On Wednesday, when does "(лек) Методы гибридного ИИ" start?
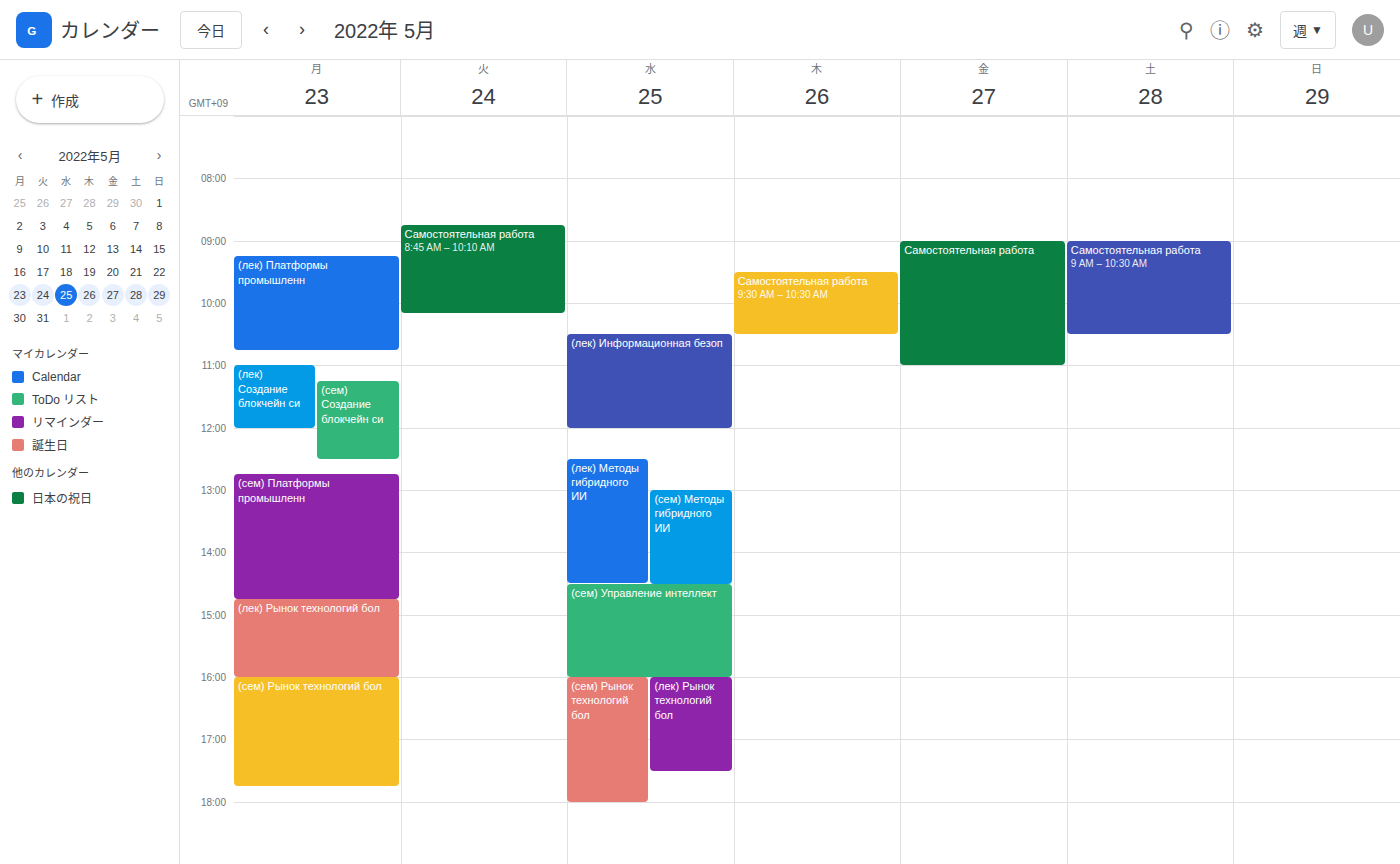
12:30 PM